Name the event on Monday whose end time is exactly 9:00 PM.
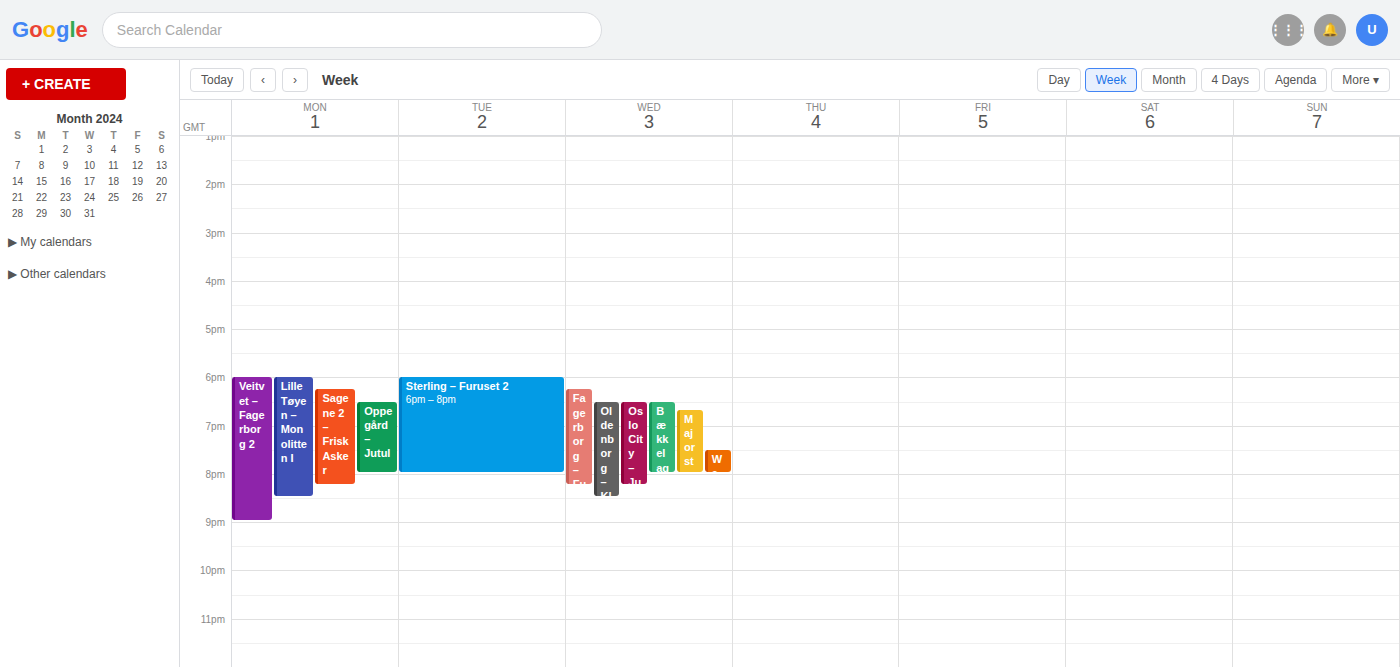
"Veitvet – Fagerborg 2"